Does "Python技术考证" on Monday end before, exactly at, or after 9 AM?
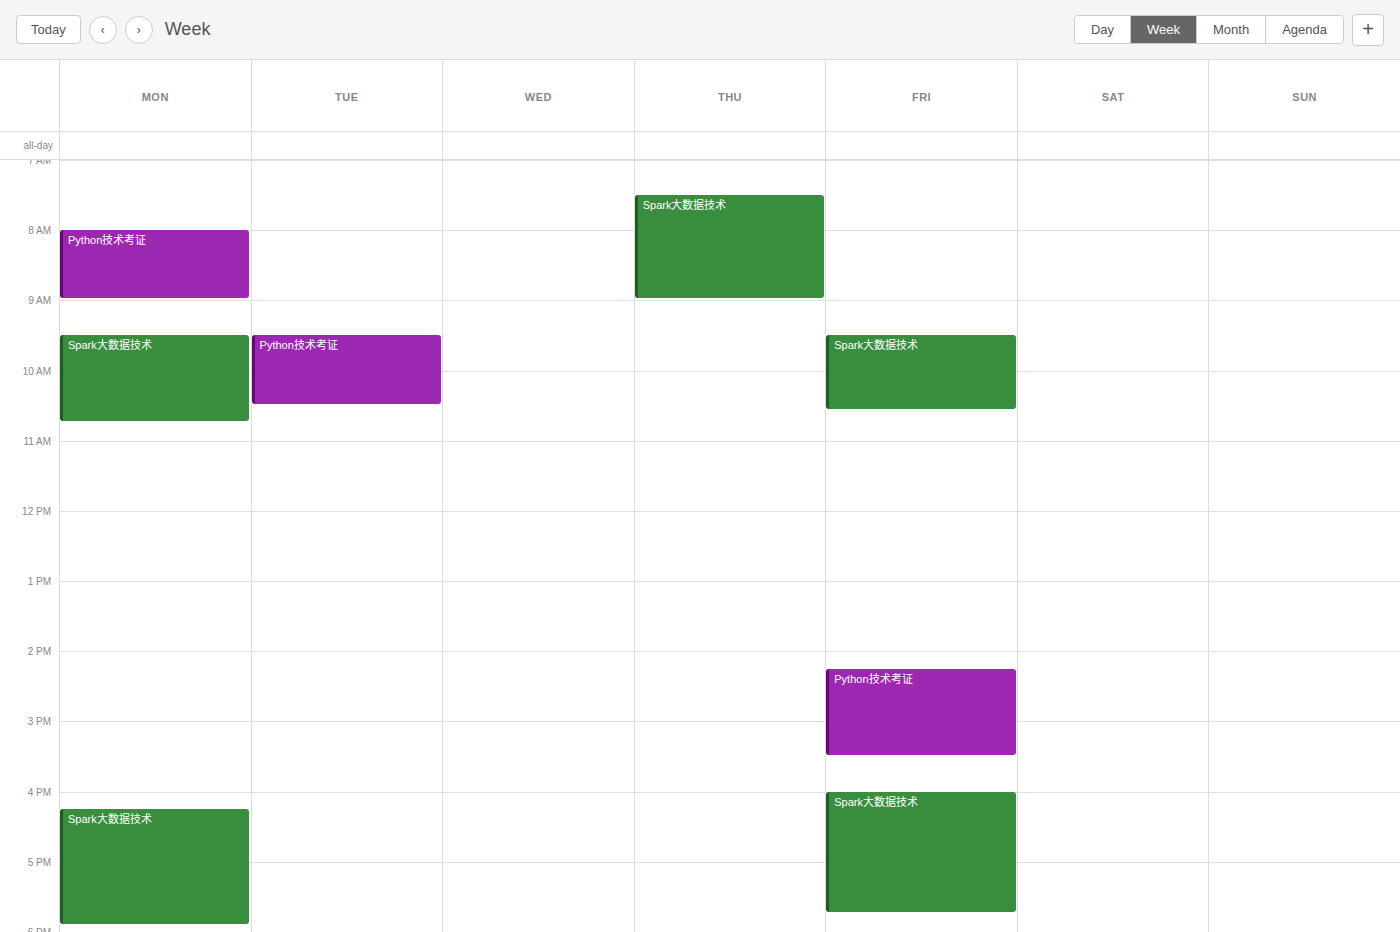
9:00 AM -- exactly at 9 AM, on the 9 AM line.